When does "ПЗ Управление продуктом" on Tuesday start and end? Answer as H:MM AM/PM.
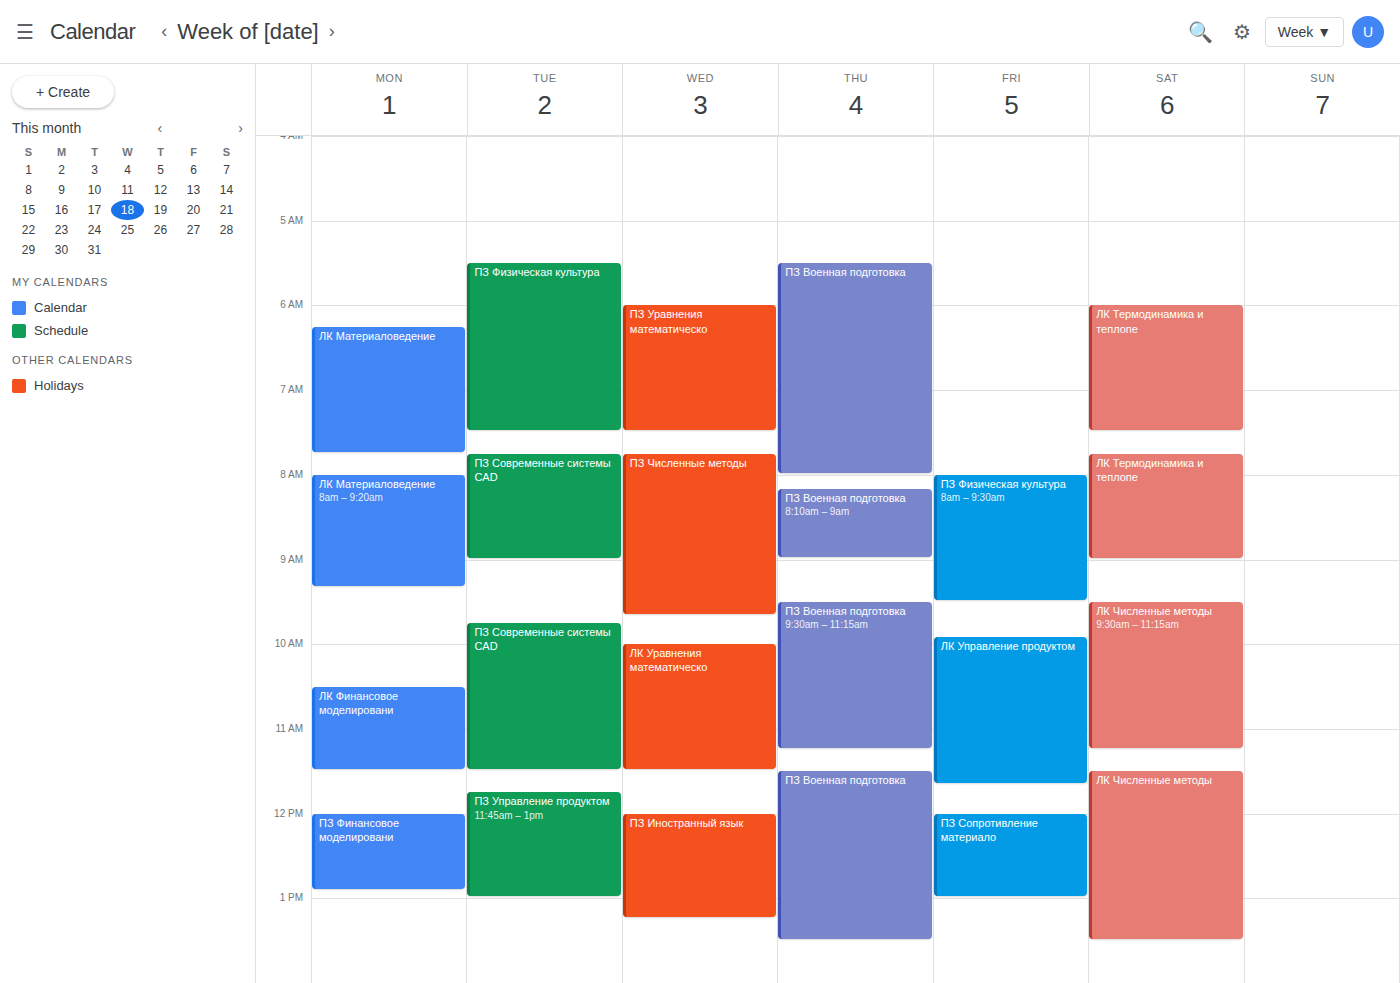
11:45 AM to 1:00 PM